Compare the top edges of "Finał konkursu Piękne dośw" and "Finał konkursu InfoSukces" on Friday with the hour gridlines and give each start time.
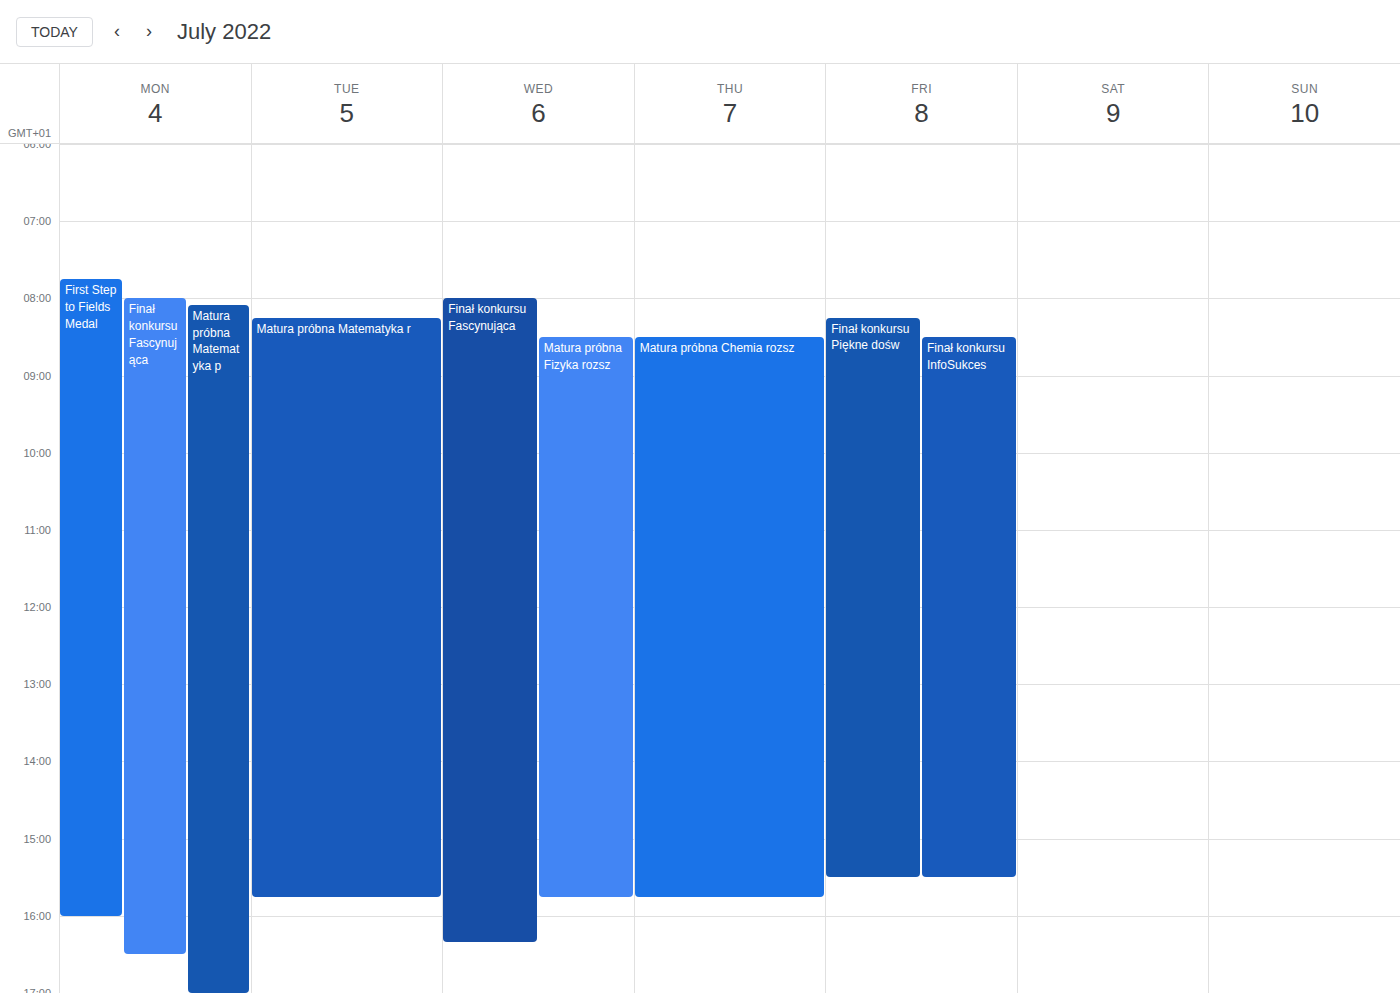
"Finał konkursu Piękne dośw": 8:15 AM, neither: a quarter of the way from the 8 AM line to the 9 AM line. "Finał konkursu InfoSukces": 8:30 AM, halfway between the 8 AM and 9 AM lines.